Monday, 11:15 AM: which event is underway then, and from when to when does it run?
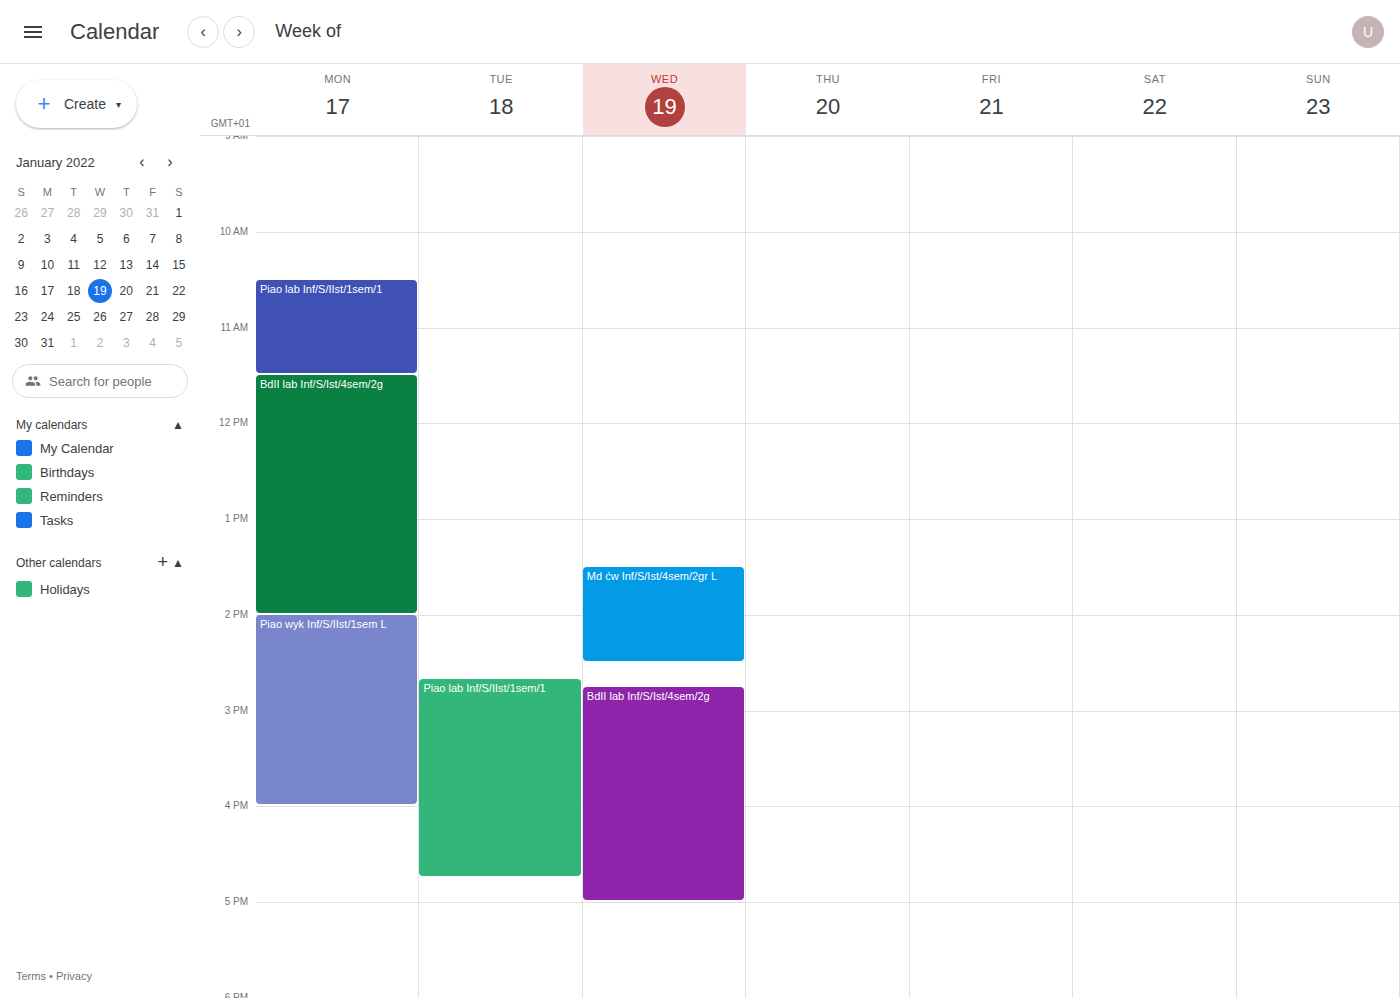
"Piao lab Inf/S/IIst/1sem/1", 10:30 AM to 11:30 AM